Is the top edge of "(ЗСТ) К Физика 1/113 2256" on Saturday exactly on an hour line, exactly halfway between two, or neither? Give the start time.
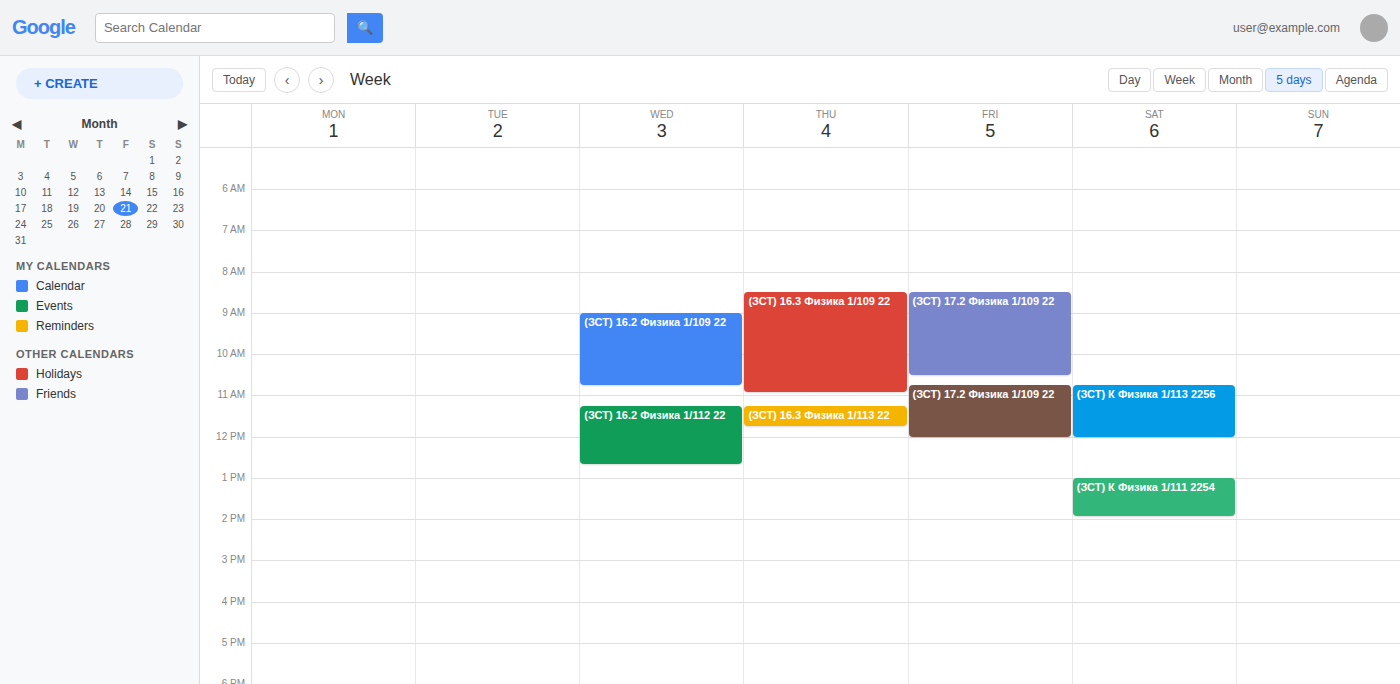
10:45 AM -- neither: three quarters of the way from the 10 AM line to the 11 AM line.